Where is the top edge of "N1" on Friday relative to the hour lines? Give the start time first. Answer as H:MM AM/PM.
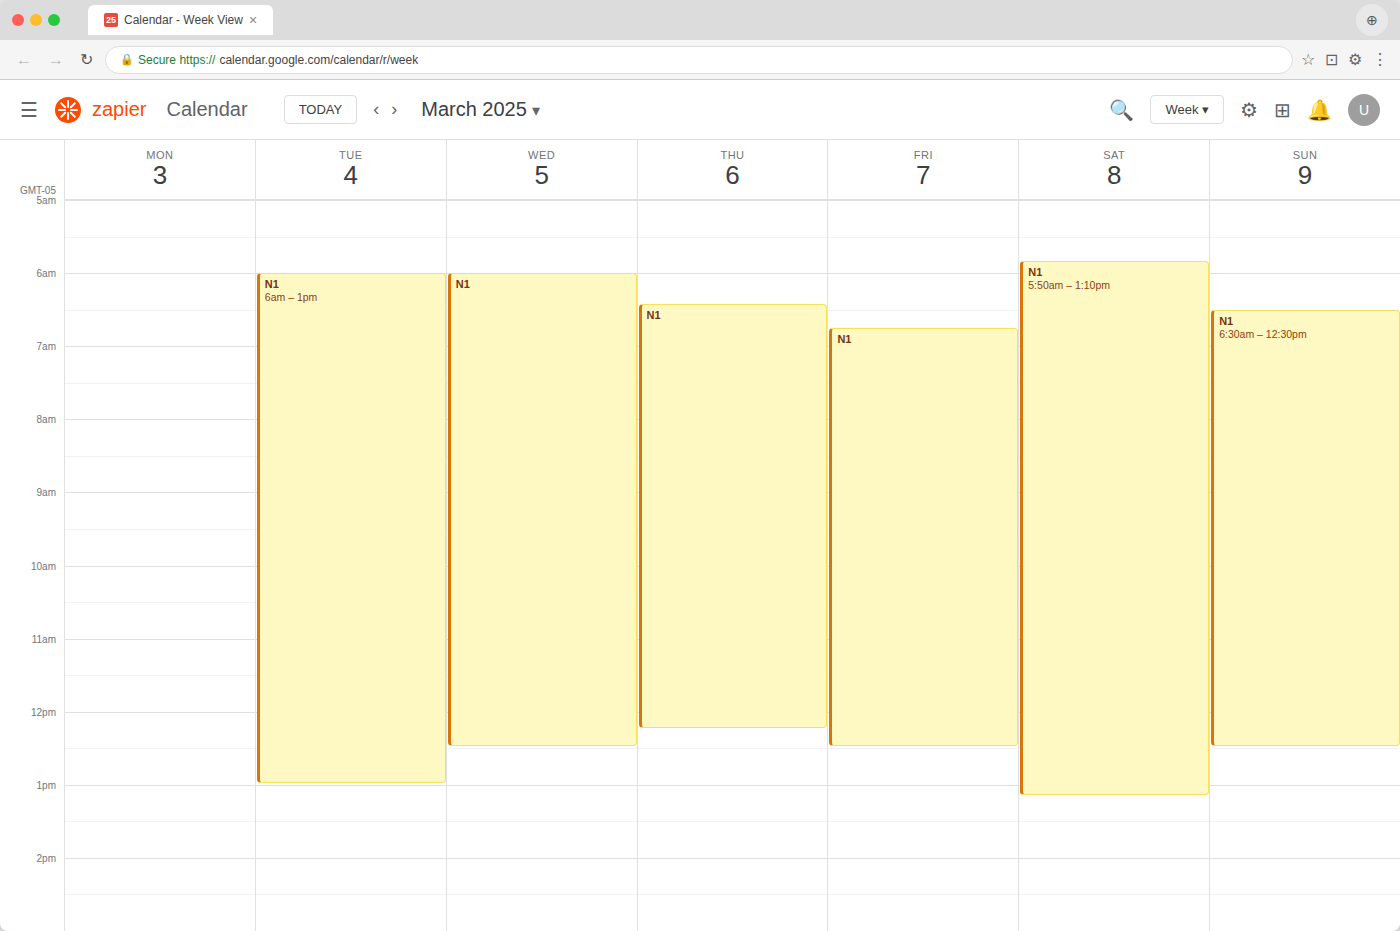
6:45 AM -- neither: three quarters of the way from the 6 AM line to the 7 AM line.